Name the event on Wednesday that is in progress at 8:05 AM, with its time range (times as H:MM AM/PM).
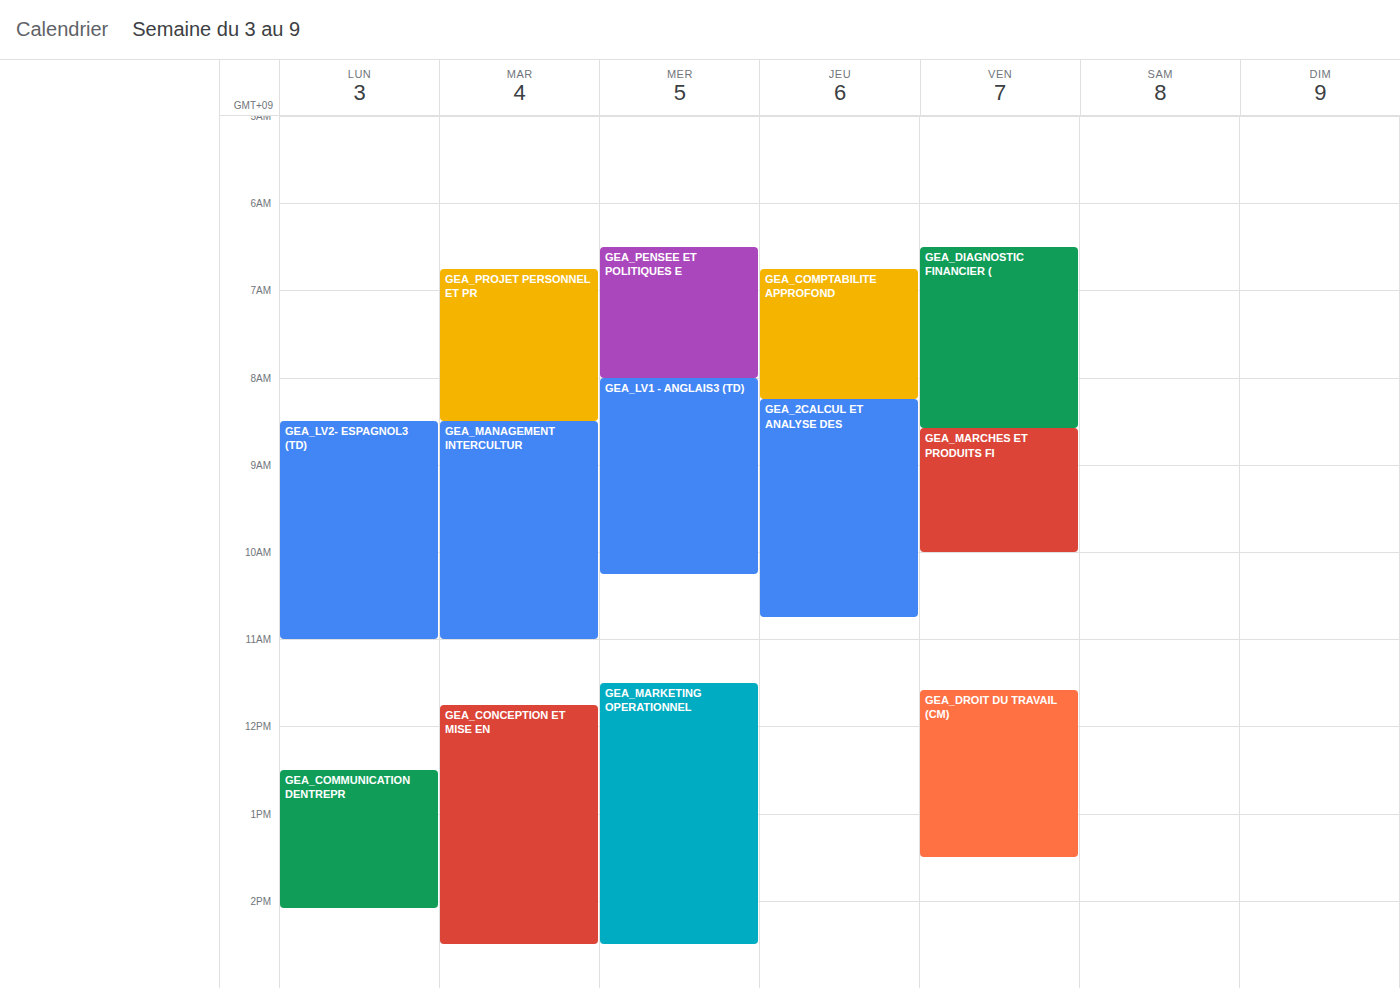
"GEA_LV1 - ANGLAIS3 (TD)", 8:00 AM to 10:15 AM